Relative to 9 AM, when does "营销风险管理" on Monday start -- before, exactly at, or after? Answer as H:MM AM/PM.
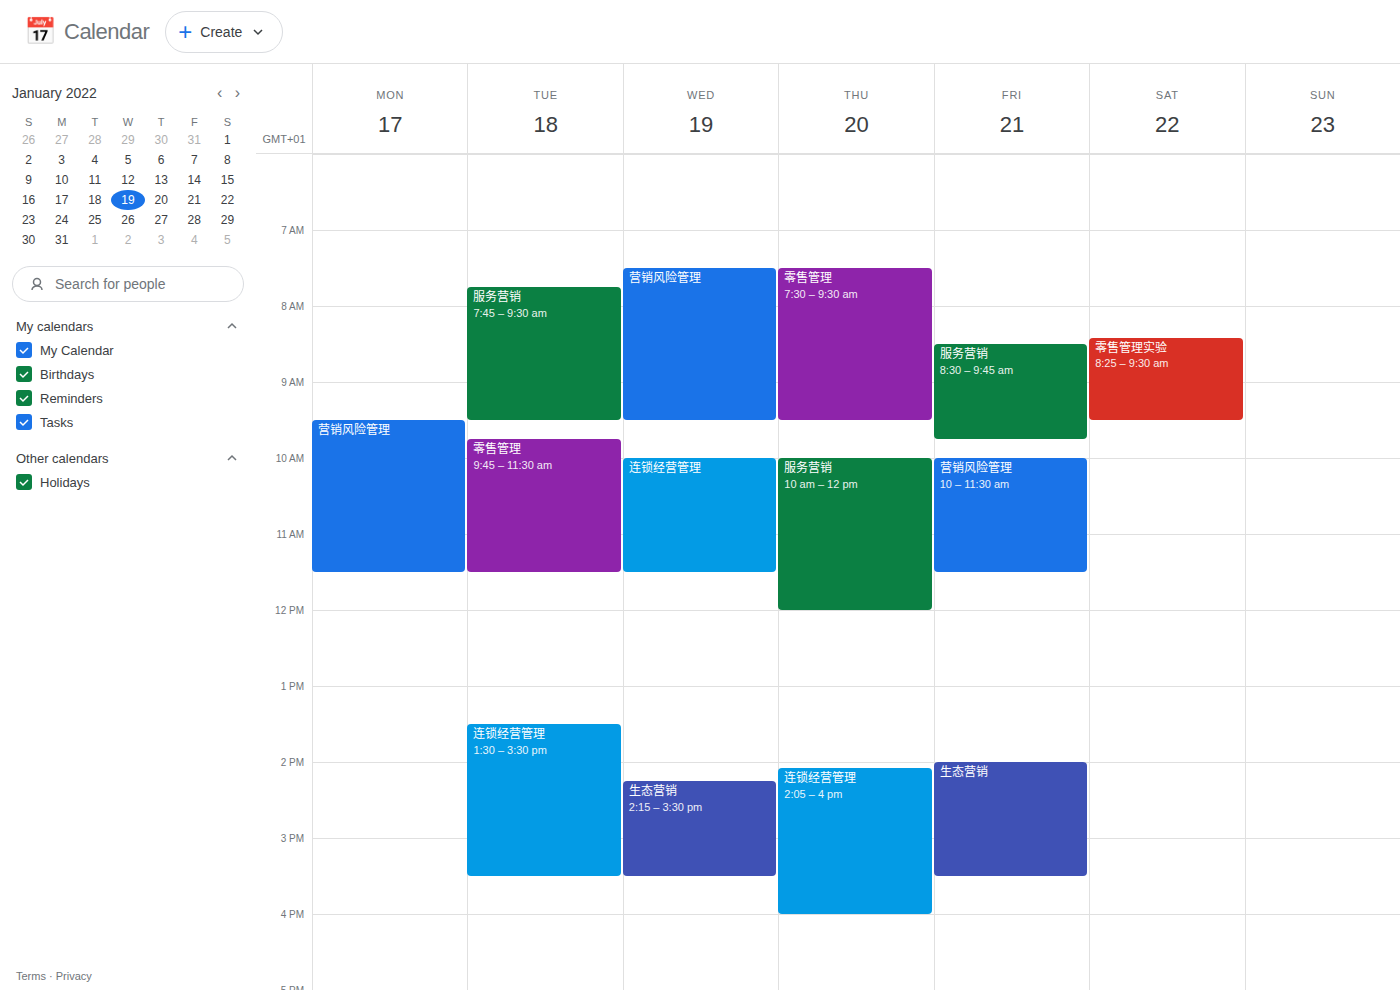
9:30 AM -- after 9 AM, 30 minutes below the 9 AM line.